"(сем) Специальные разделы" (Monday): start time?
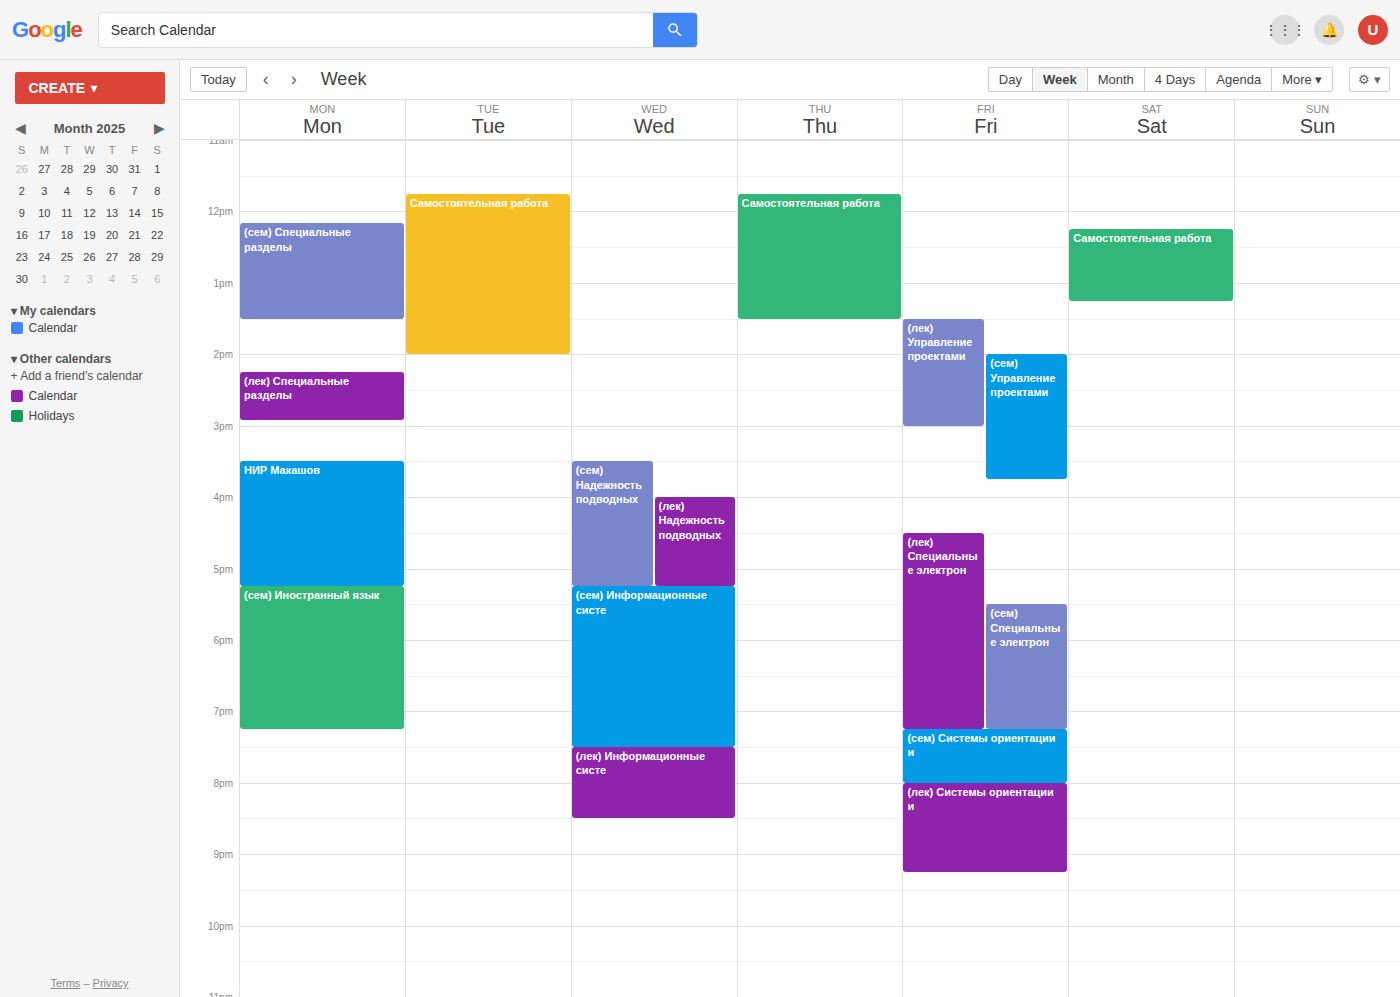
12:10 PM